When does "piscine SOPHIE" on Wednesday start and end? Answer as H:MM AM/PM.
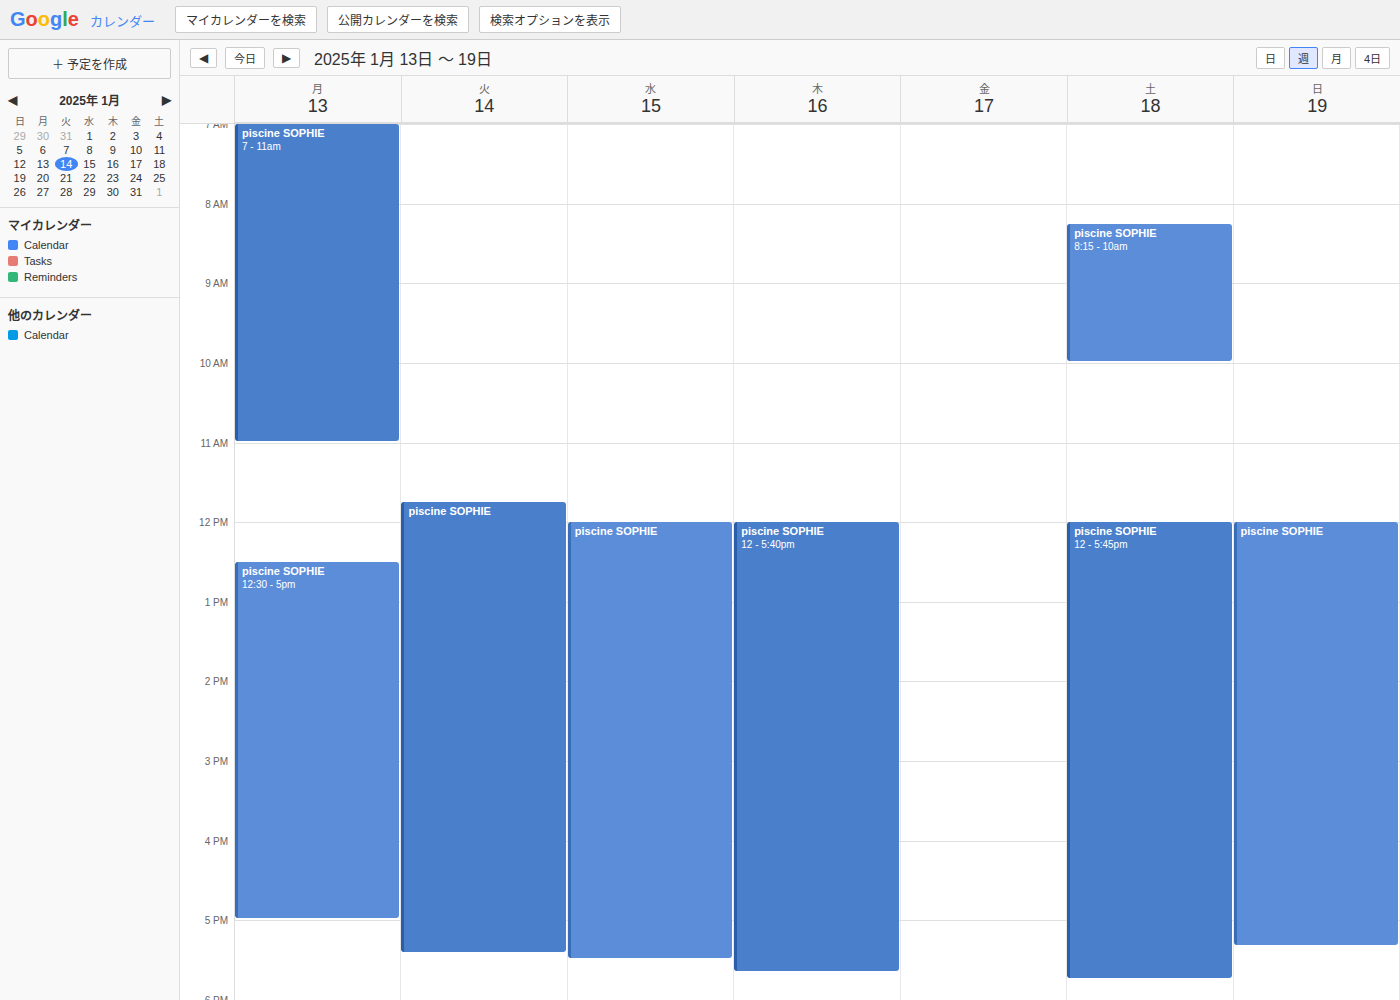
12:00 PM to 5:30 PM